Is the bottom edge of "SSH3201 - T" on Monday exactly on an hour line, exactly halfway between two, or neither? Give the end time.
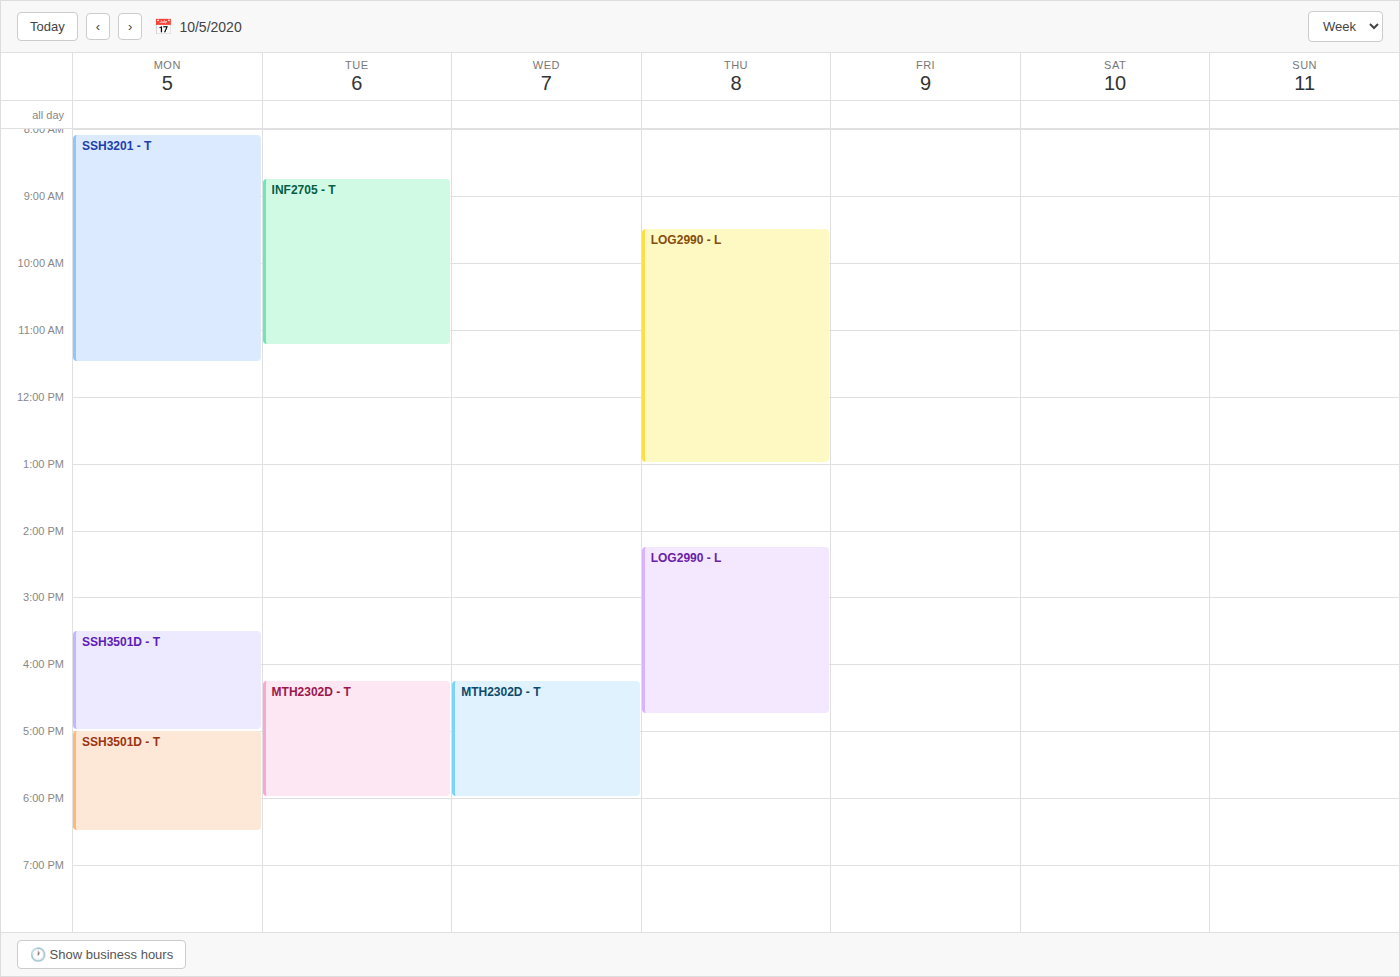
11:30 -- halfway between the 11:00 and 12:00 lines.